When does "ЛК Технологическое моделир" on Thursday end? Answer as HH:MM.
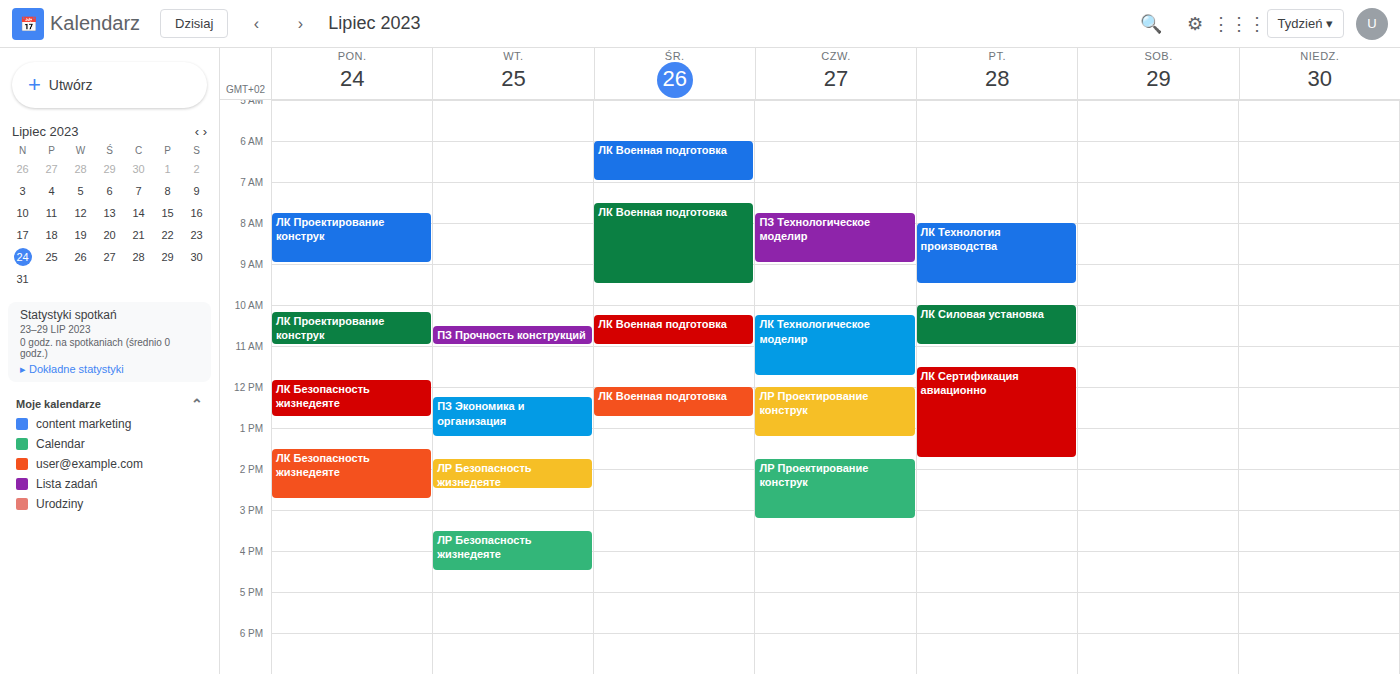
11:45